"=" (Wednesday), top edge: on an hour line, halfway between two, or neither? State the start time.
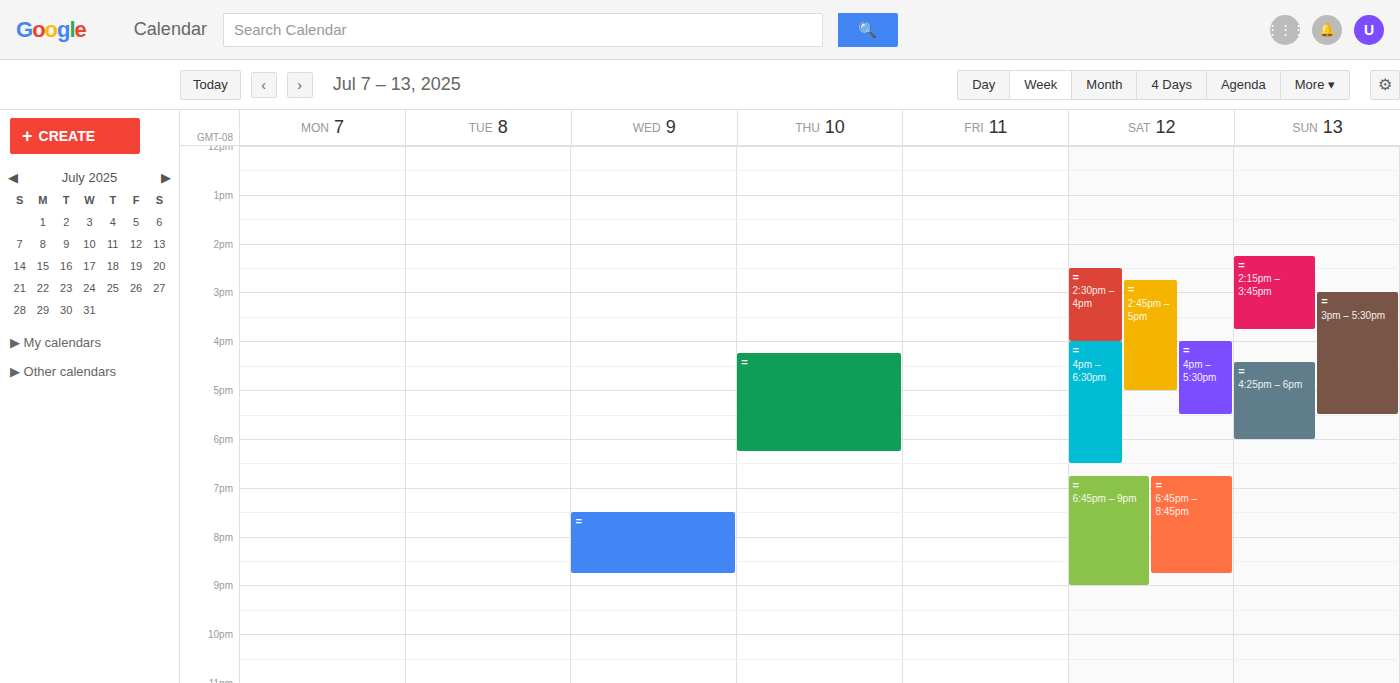
7:30 PM -- halfway between the 7 PM and 8 PM lines.